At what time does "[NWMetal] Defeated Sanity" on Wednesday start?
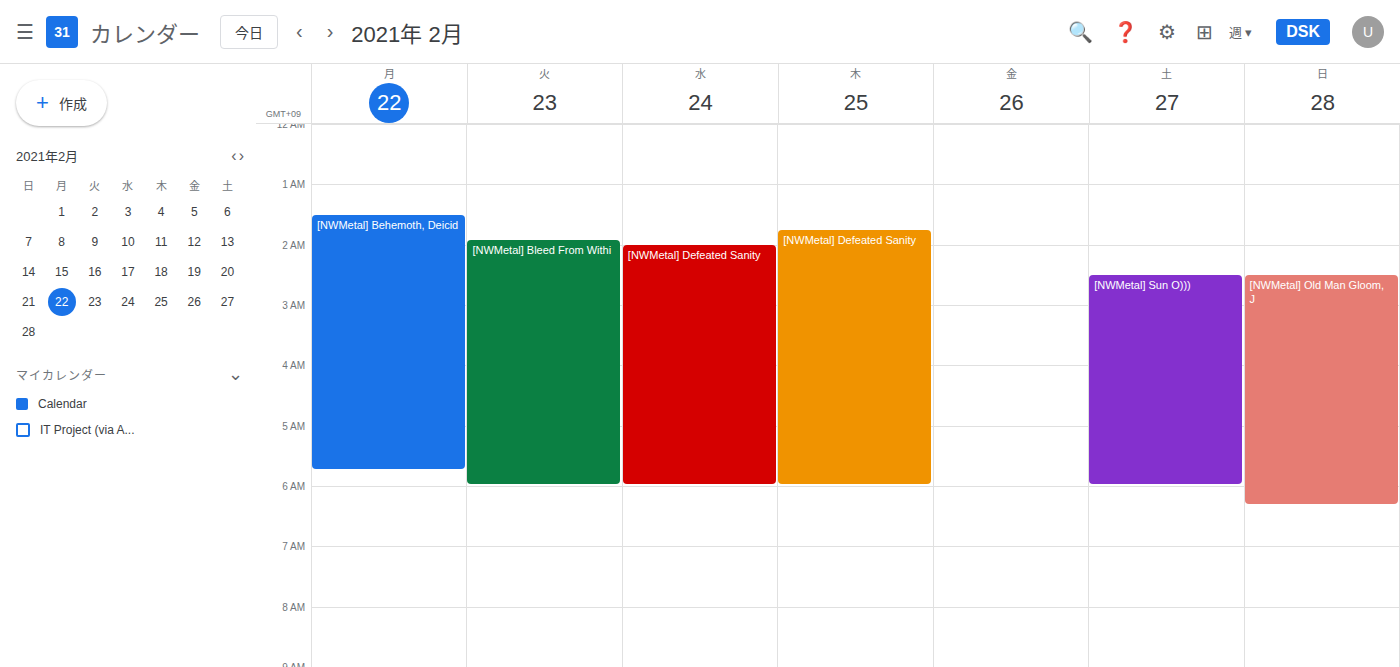
2:00 AM